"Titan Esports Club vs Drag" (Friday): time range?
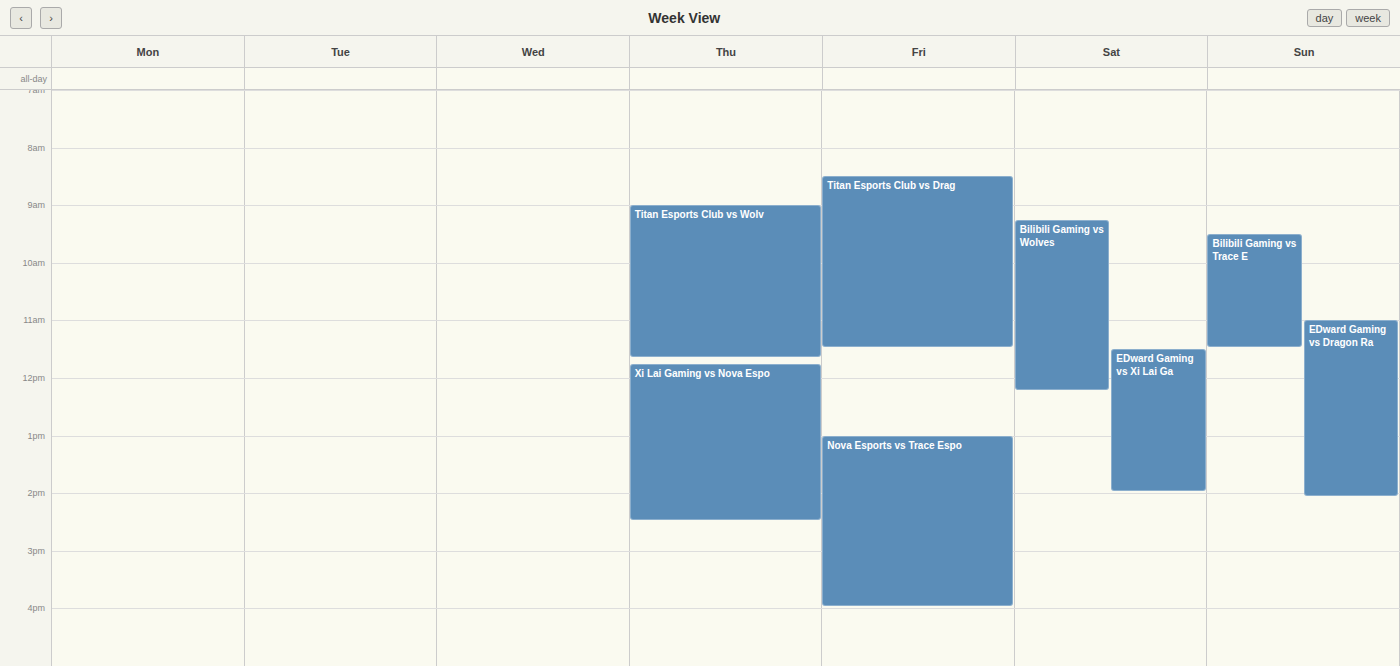
8:30 AM to 11:30 AM